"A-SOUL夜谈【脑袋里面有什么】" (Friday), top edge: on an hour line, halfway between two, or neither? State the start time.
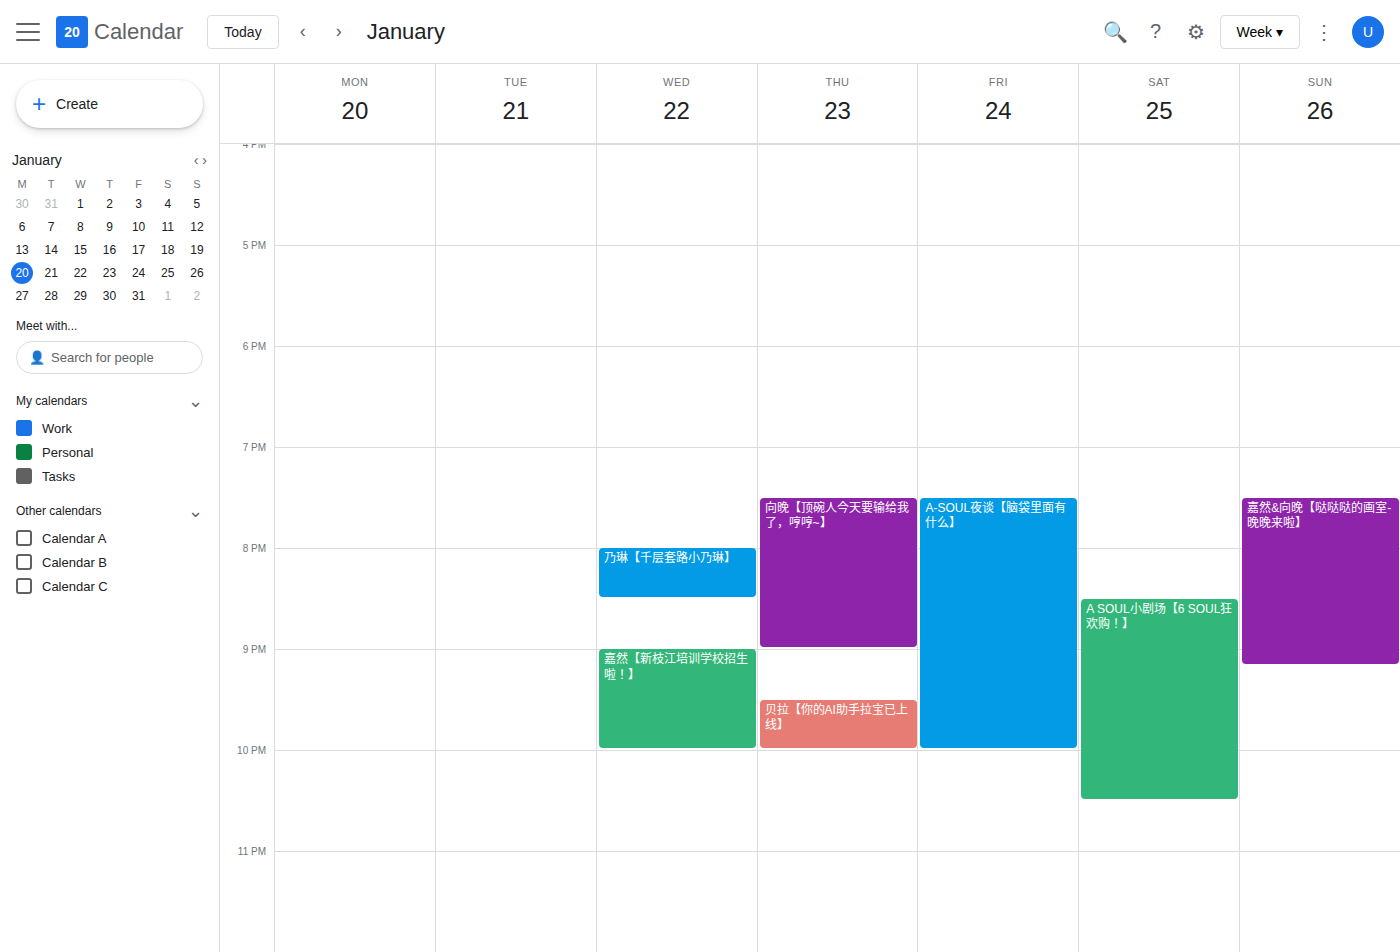
7:30 PM -- halfway between the 7 PM and 8 PM lines.